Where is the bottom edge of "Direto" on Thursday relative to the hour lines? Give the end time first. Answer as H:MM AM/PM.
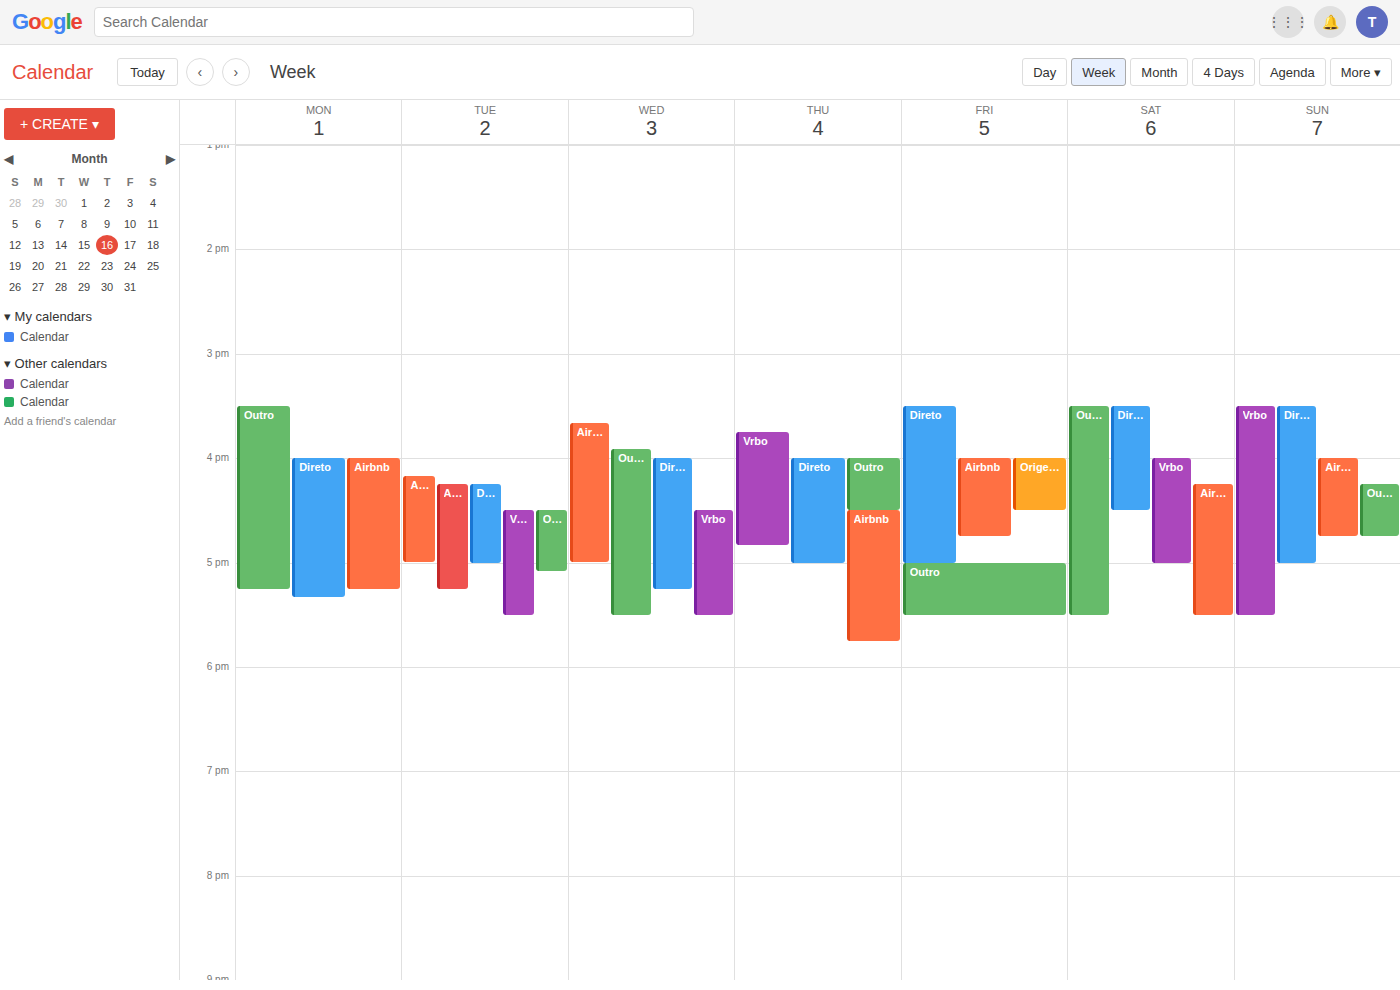
5:00 PM -- exactly on the 5 PM line.